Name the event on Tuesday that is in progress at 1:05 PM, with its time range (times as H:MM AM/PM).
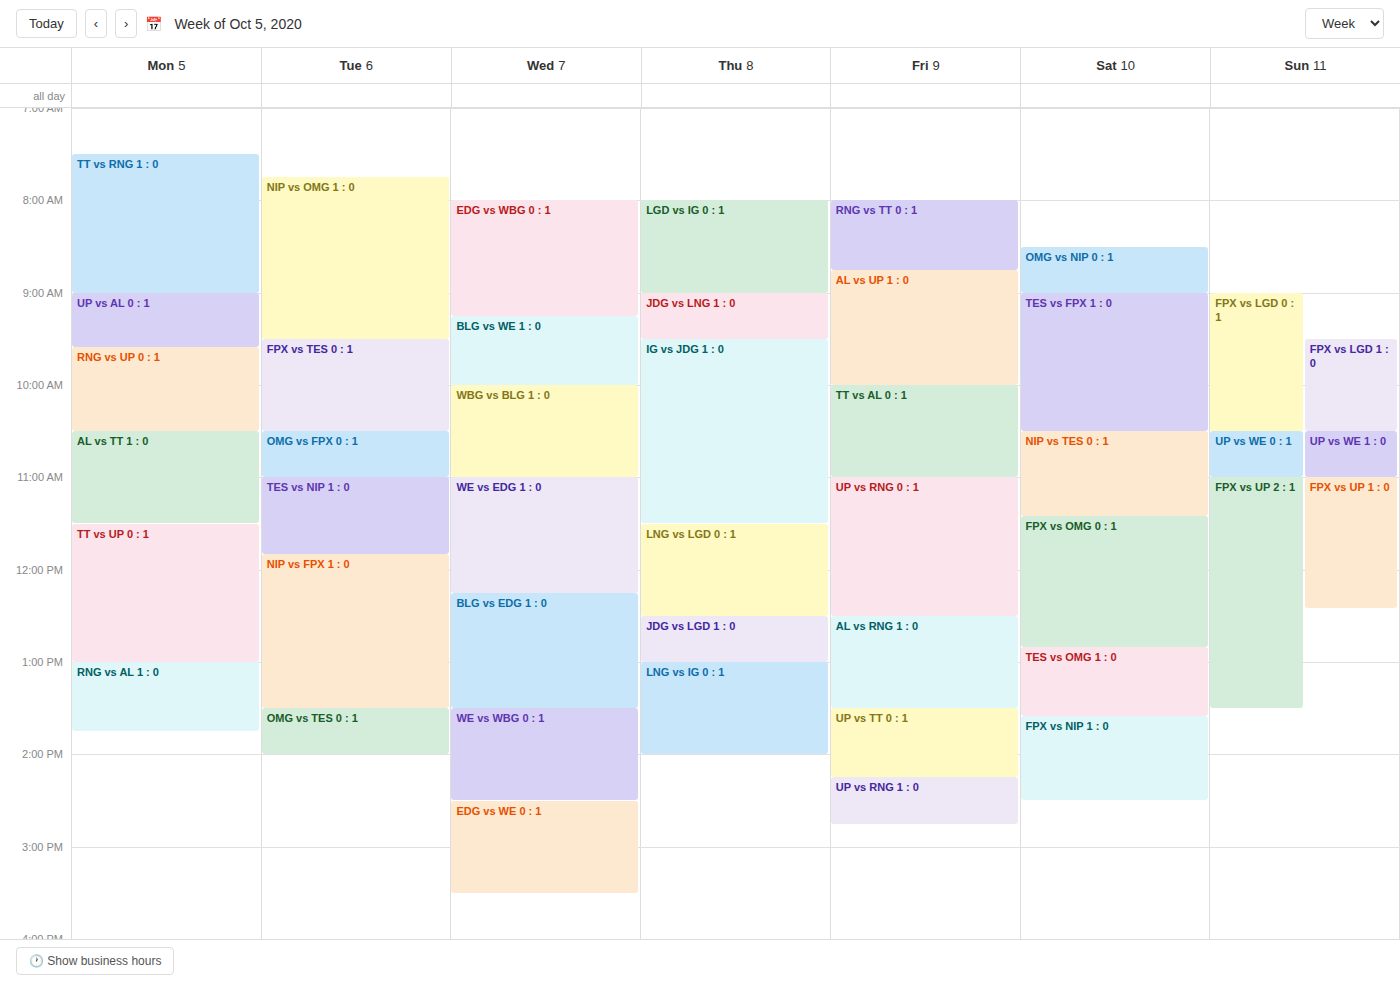
"NIP vs FPX 1 : 0", 11:50 AM to 1:30 PM